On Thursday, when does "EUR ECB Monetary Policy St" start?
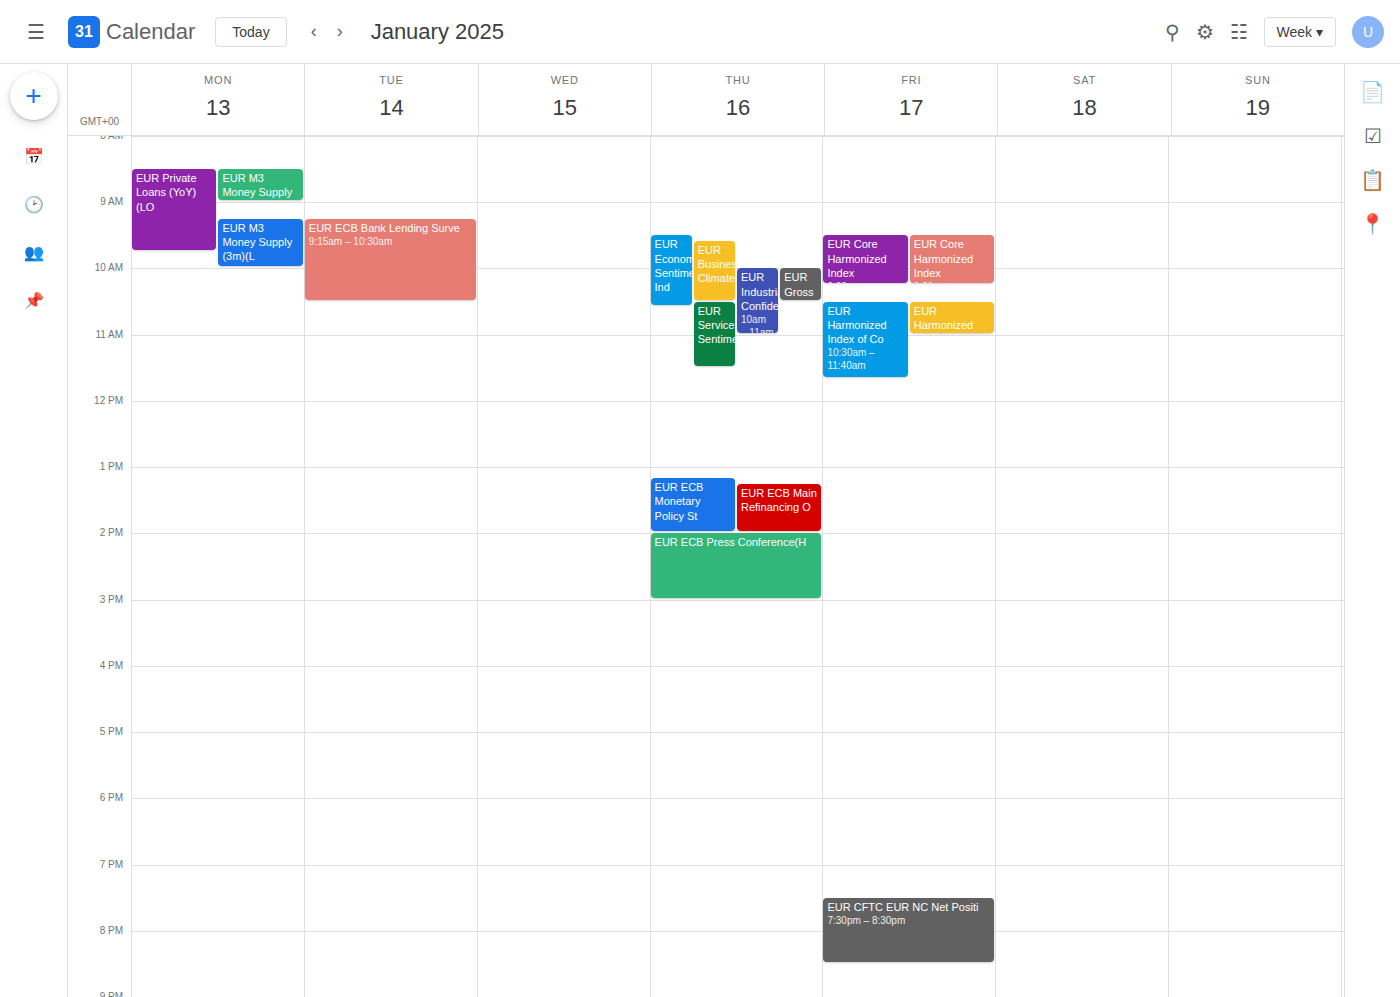
13:10